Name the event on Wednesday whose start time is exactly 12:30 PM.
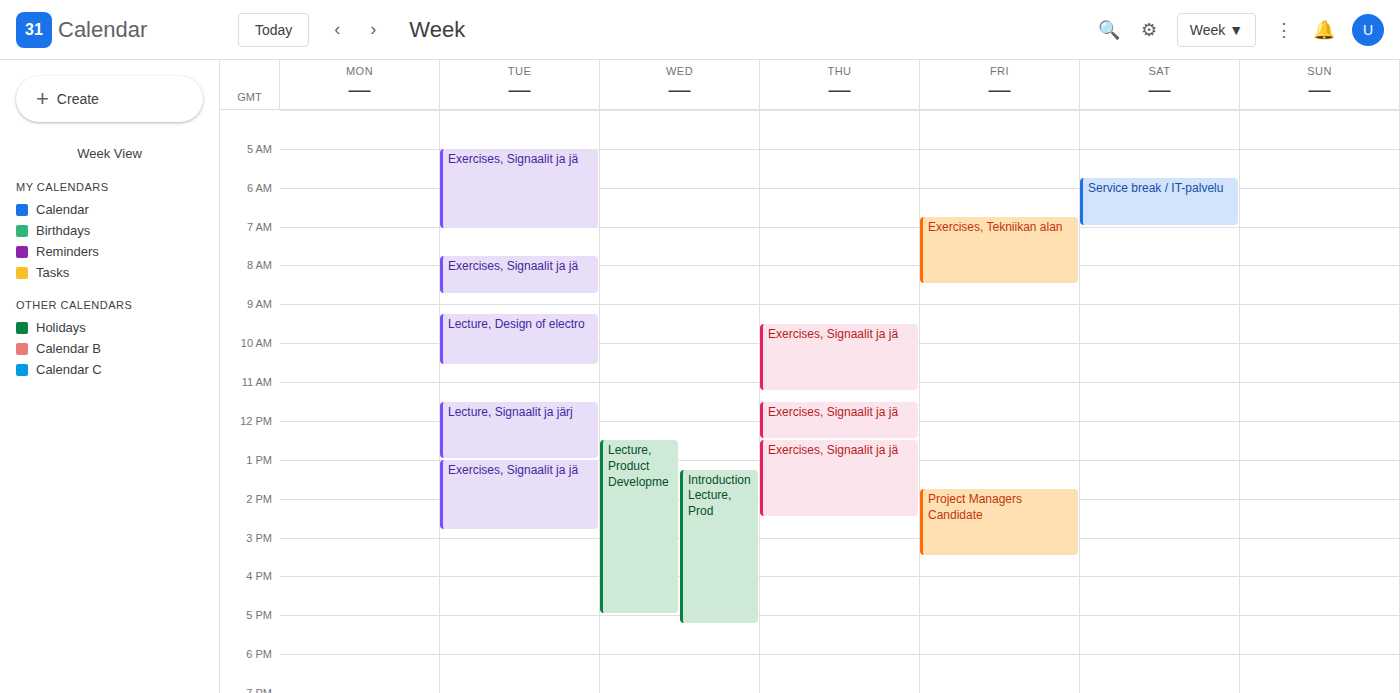
"Lecture, Product Developme"